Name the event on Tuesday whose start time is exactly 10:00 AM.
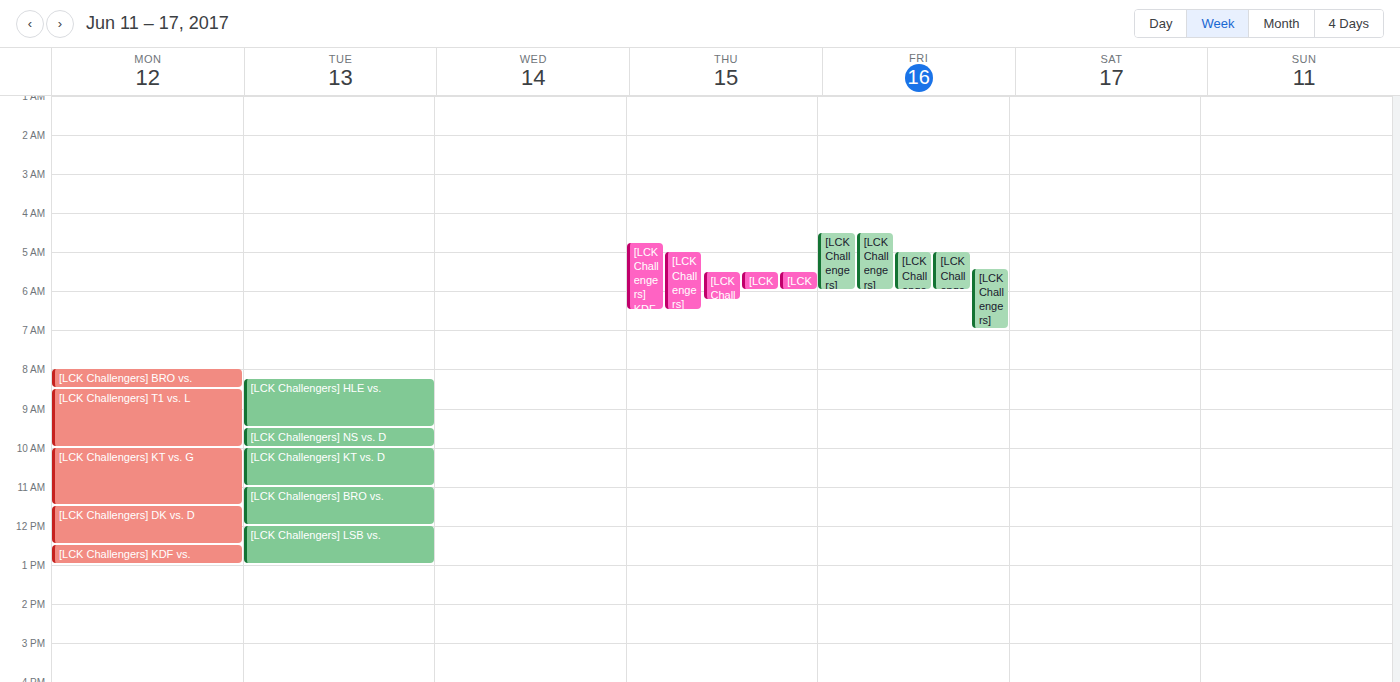
"[LCK Challengers] KT vs. D"